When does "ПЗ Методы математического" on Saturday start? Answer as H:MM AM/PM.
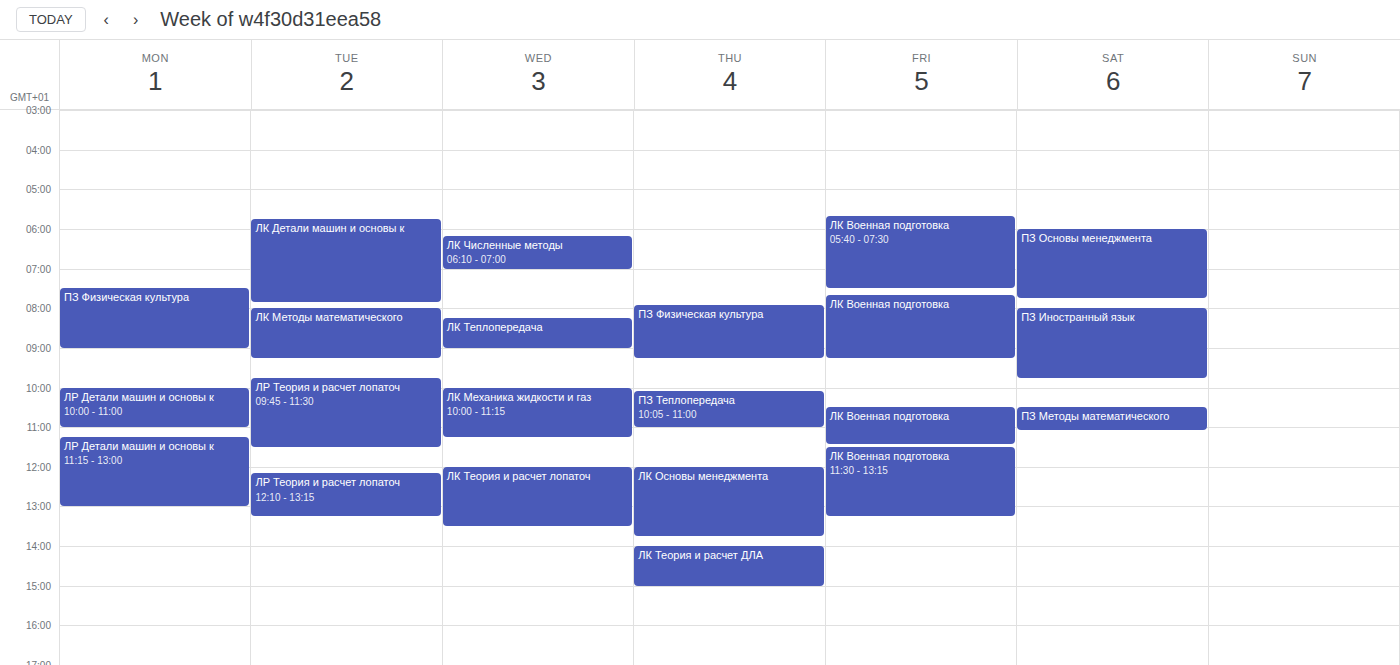
10:30 AM